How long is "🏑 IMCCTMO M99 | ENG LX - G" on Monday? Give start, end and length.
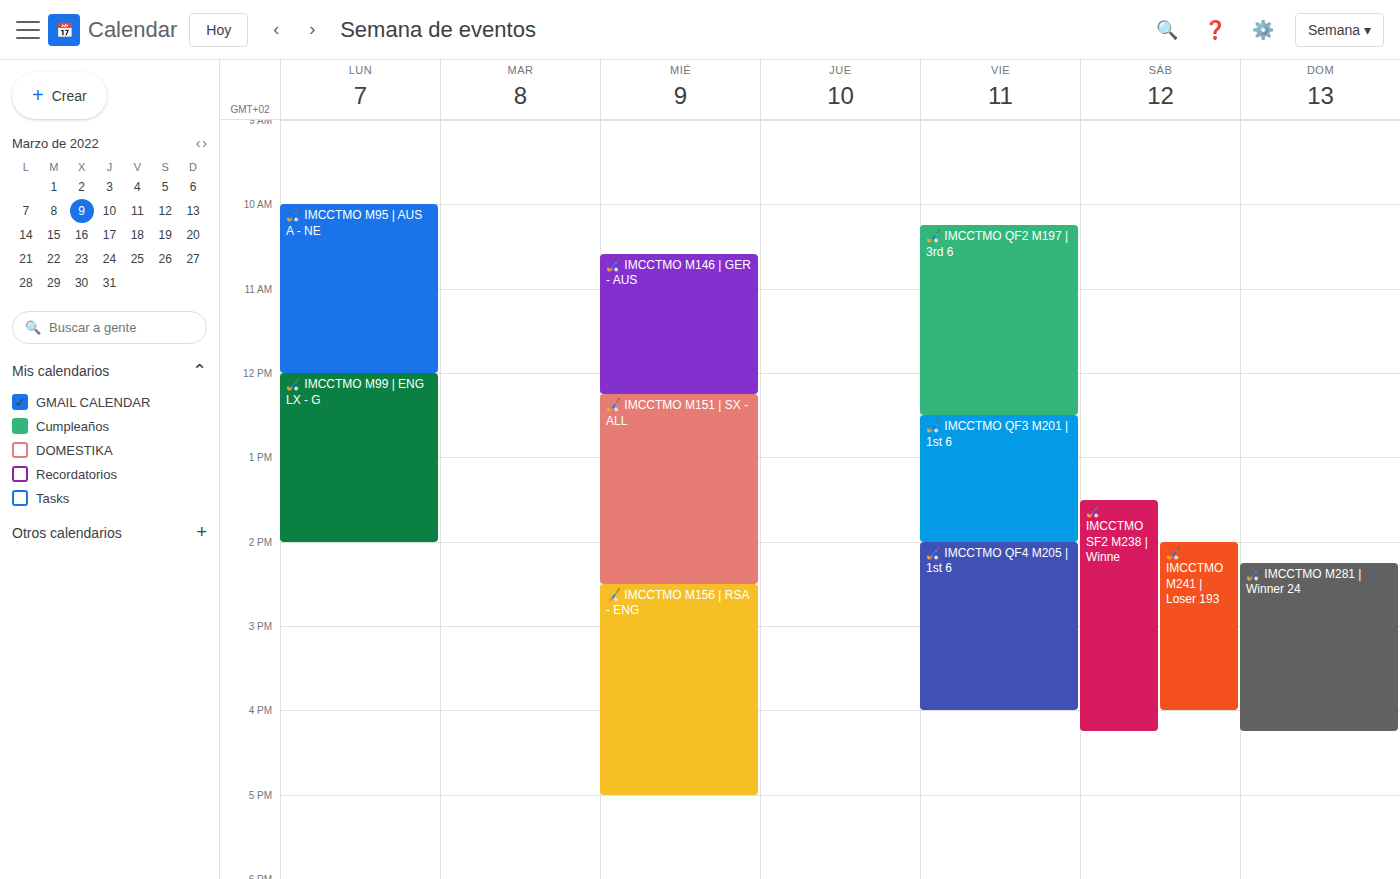
12:00 PM to 2:00 PM, 2 hours